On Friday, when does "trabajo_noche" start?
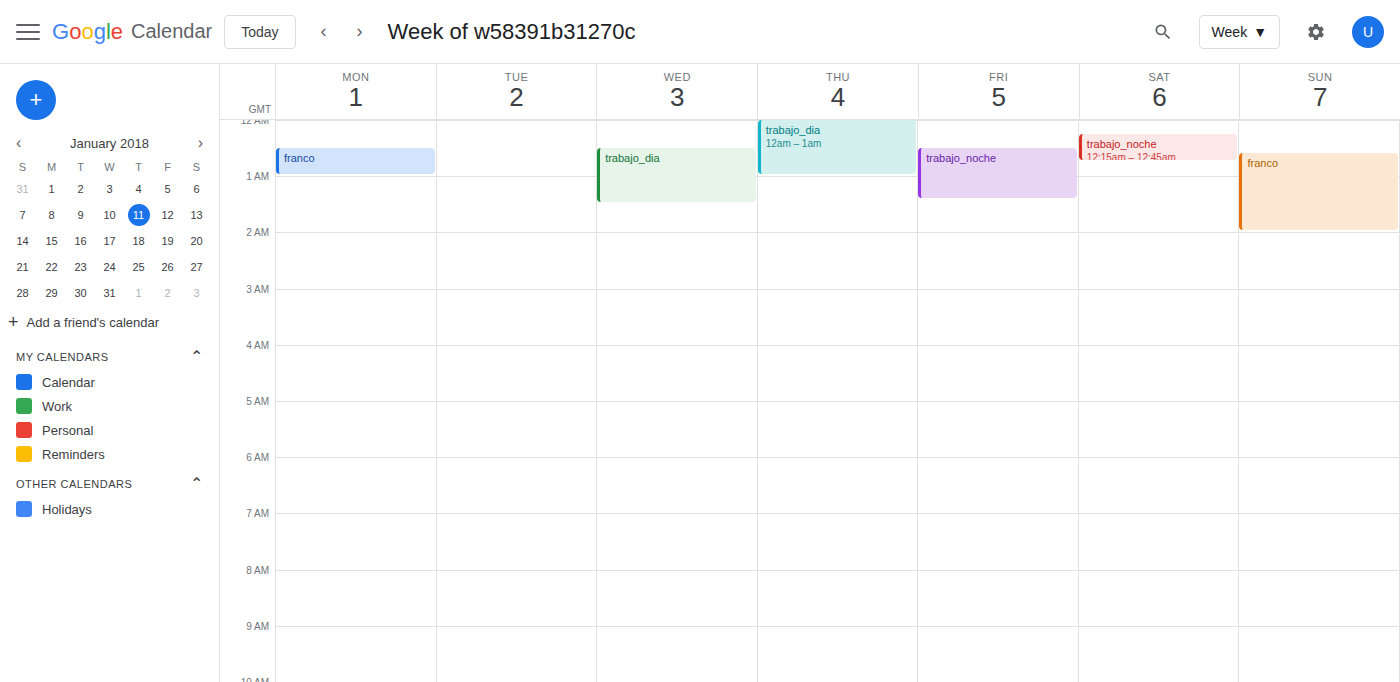
00:30